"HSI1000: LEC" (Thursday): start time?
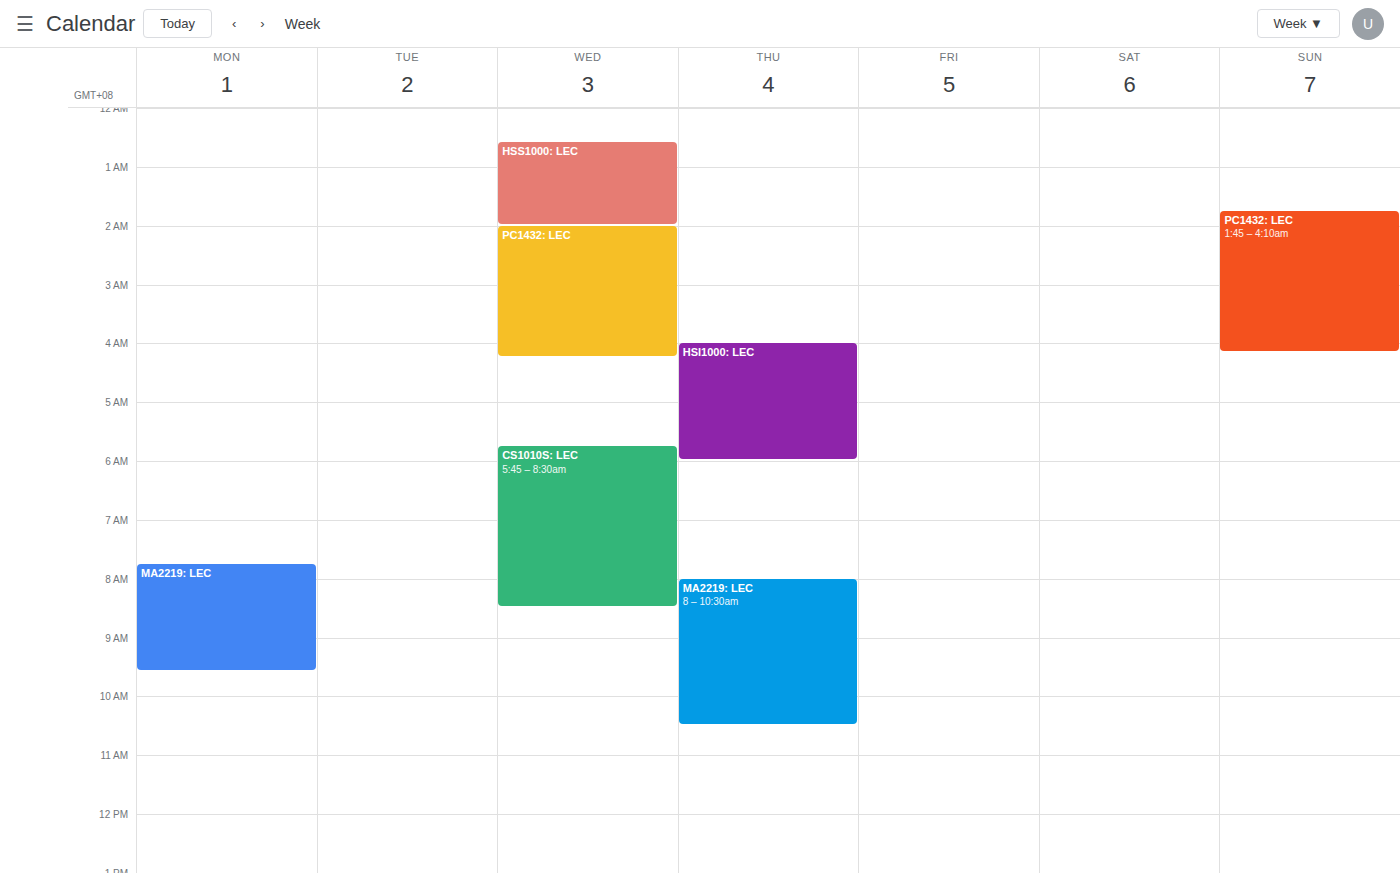
4:00 AM